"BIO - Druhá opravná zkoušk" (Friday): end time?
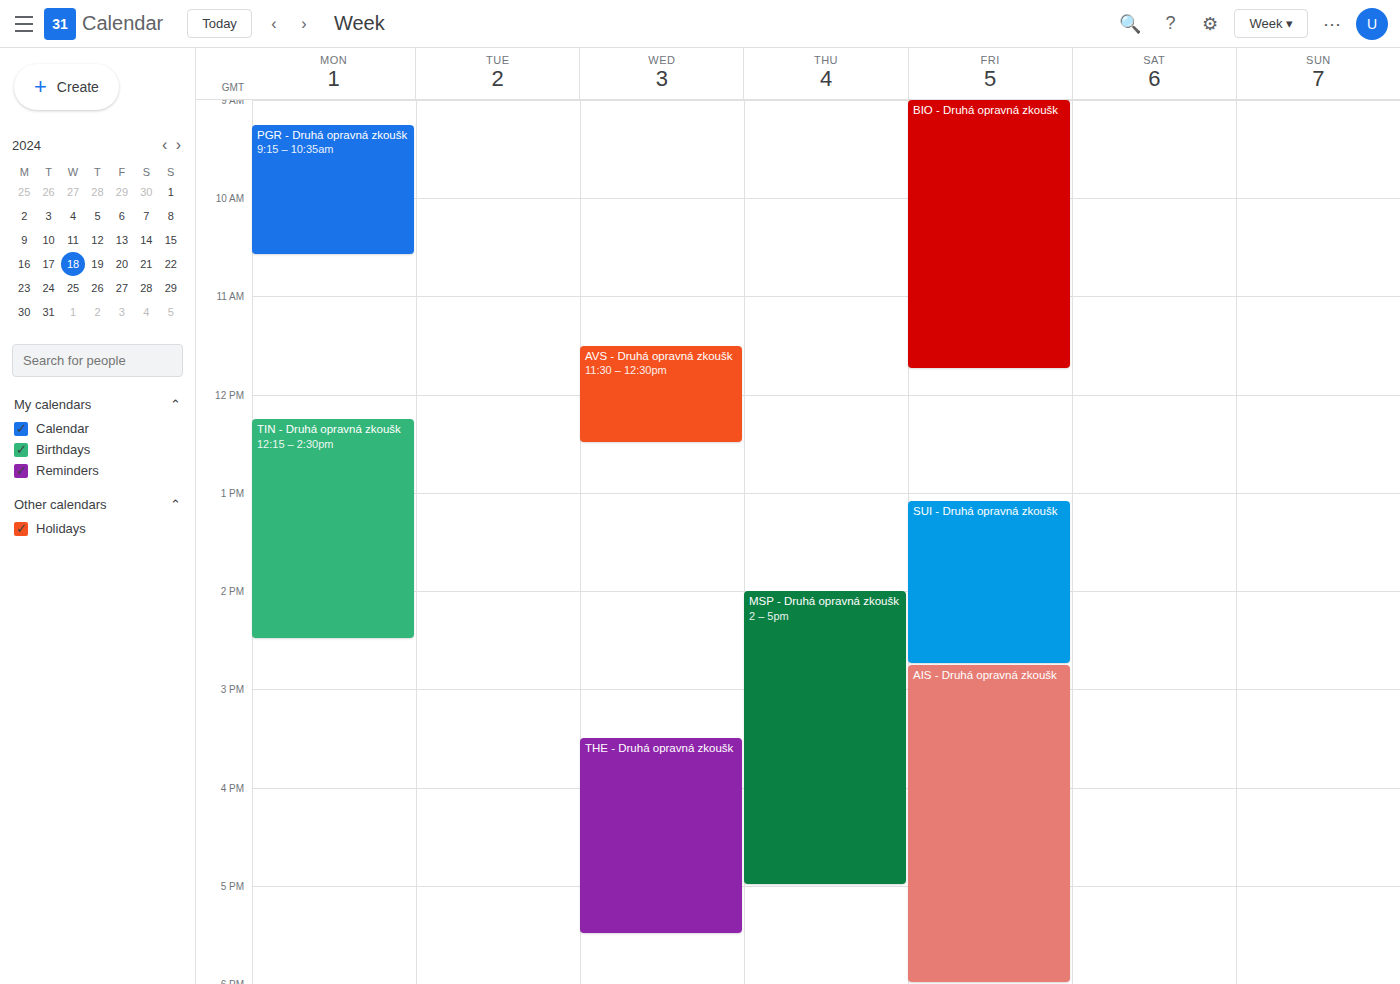
11:45 AM